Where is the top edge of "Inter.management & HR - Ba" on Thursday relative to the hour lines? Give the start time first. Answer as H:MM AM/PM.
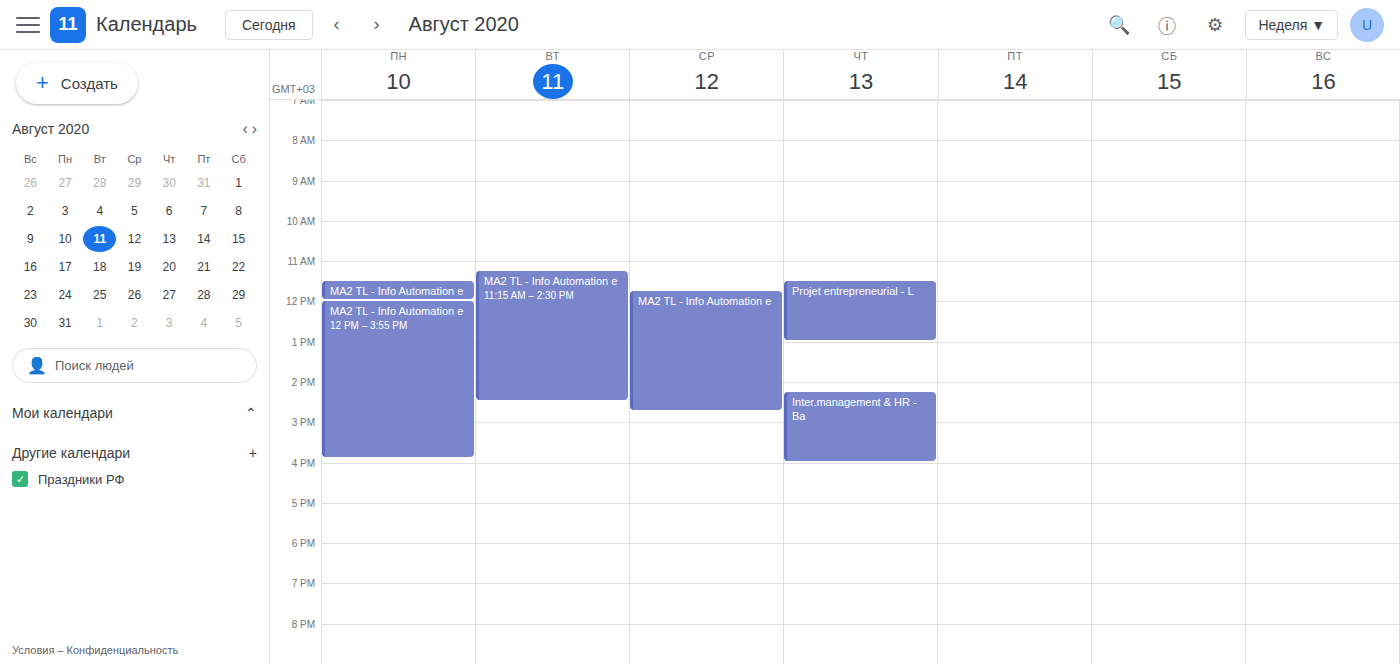
2:15 PM -- neither: a quarter of the way from the 2 PM line to the 3 PM line.